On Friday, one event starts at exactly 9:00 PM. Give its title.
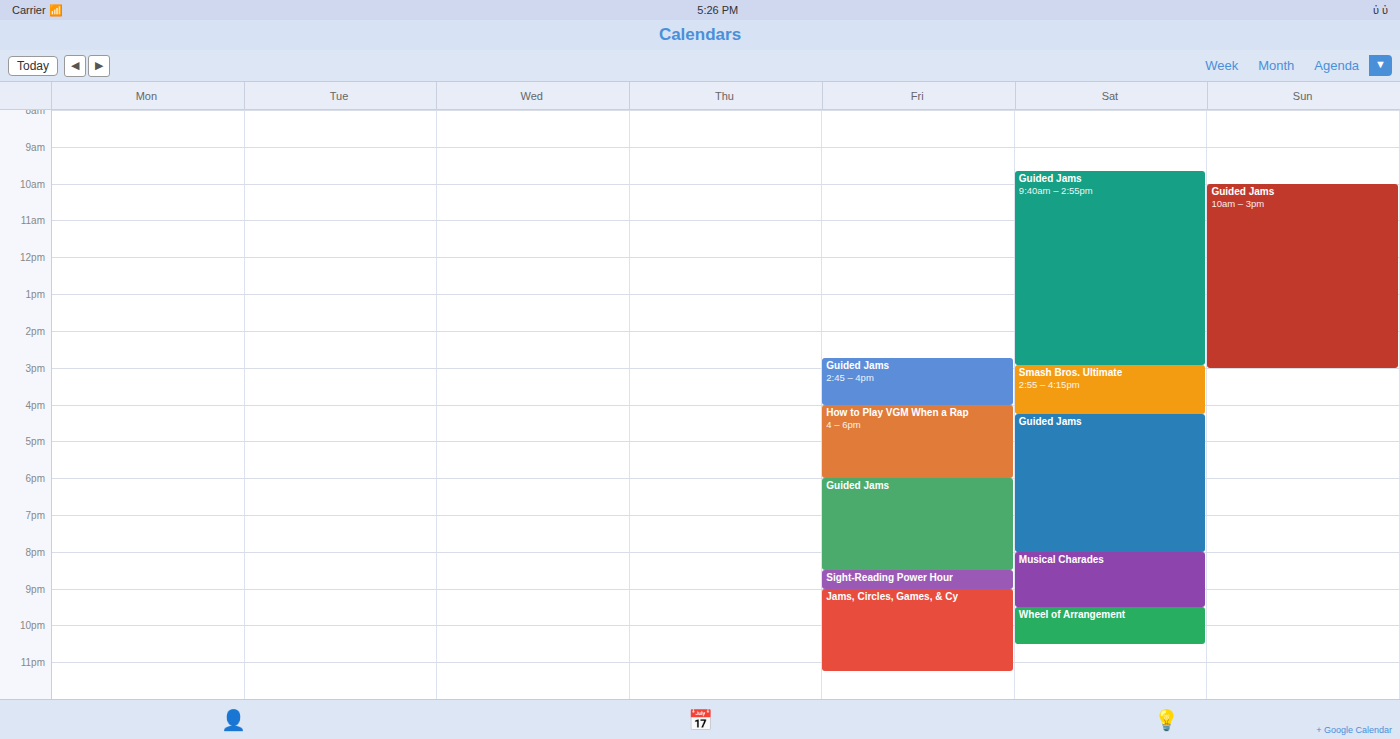
"Jams, Circles, Games, & Cy"